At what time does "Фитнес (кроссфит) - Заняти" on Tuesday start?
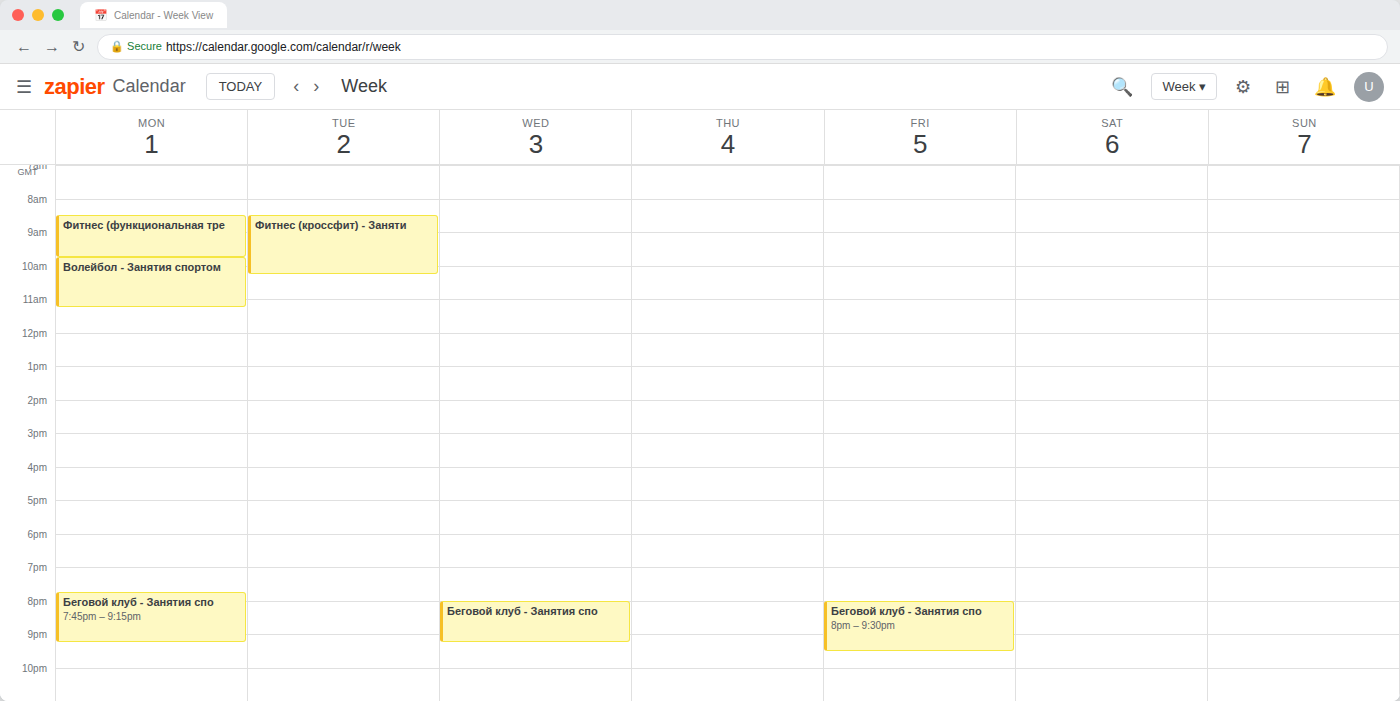
8:30 AM